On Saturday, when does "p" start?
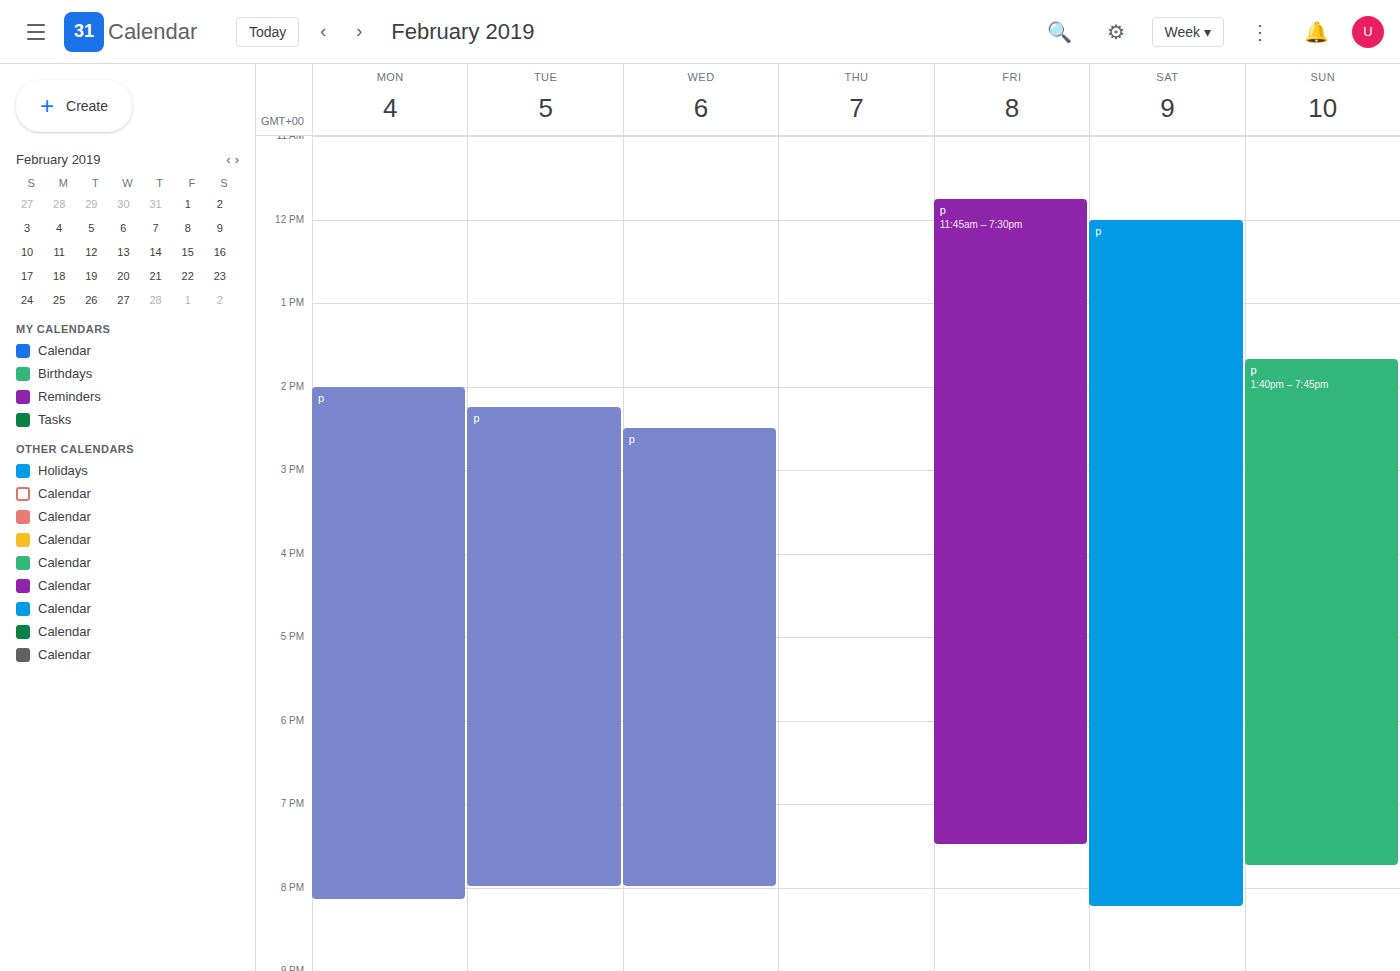
12:00 PM